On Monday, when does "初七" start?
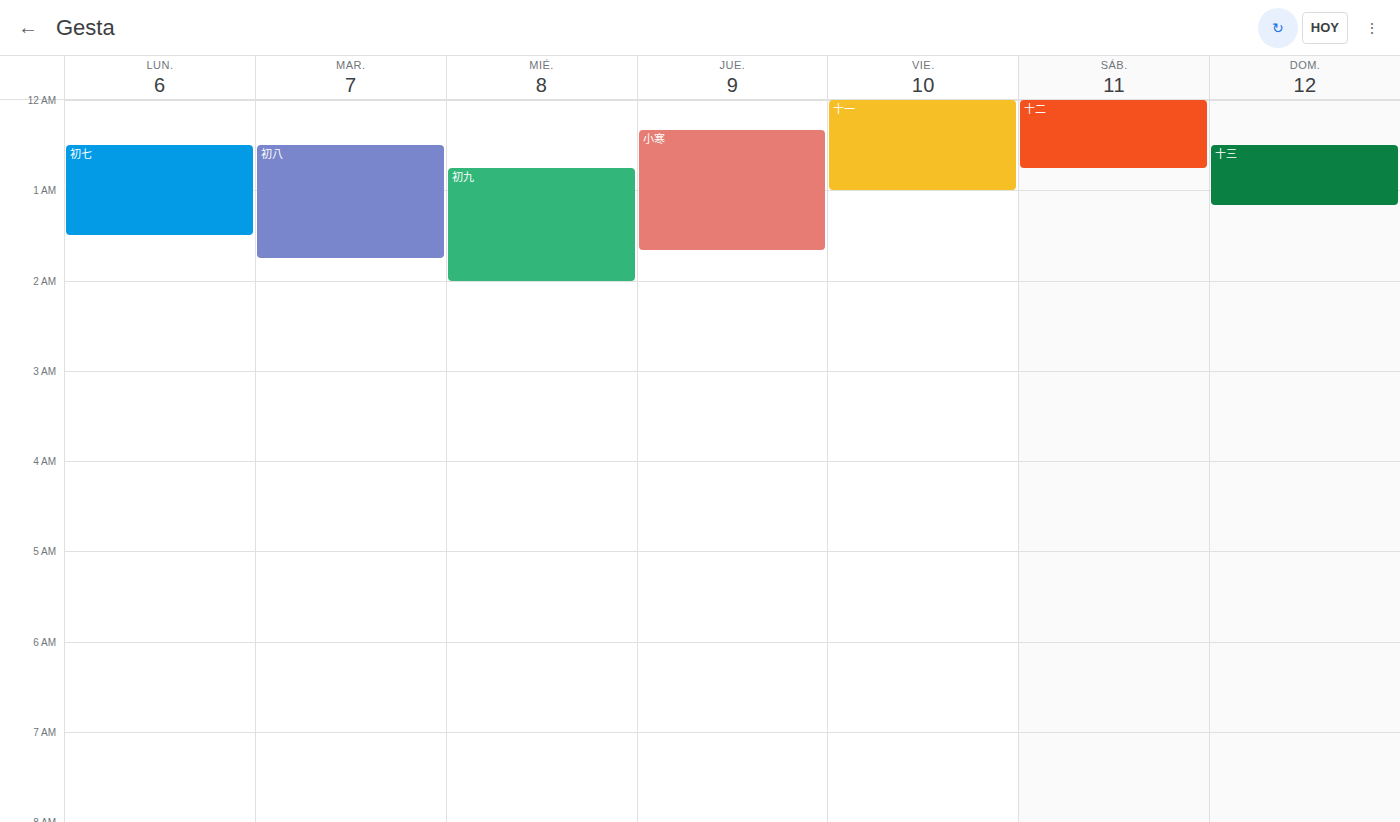
12:30 AM